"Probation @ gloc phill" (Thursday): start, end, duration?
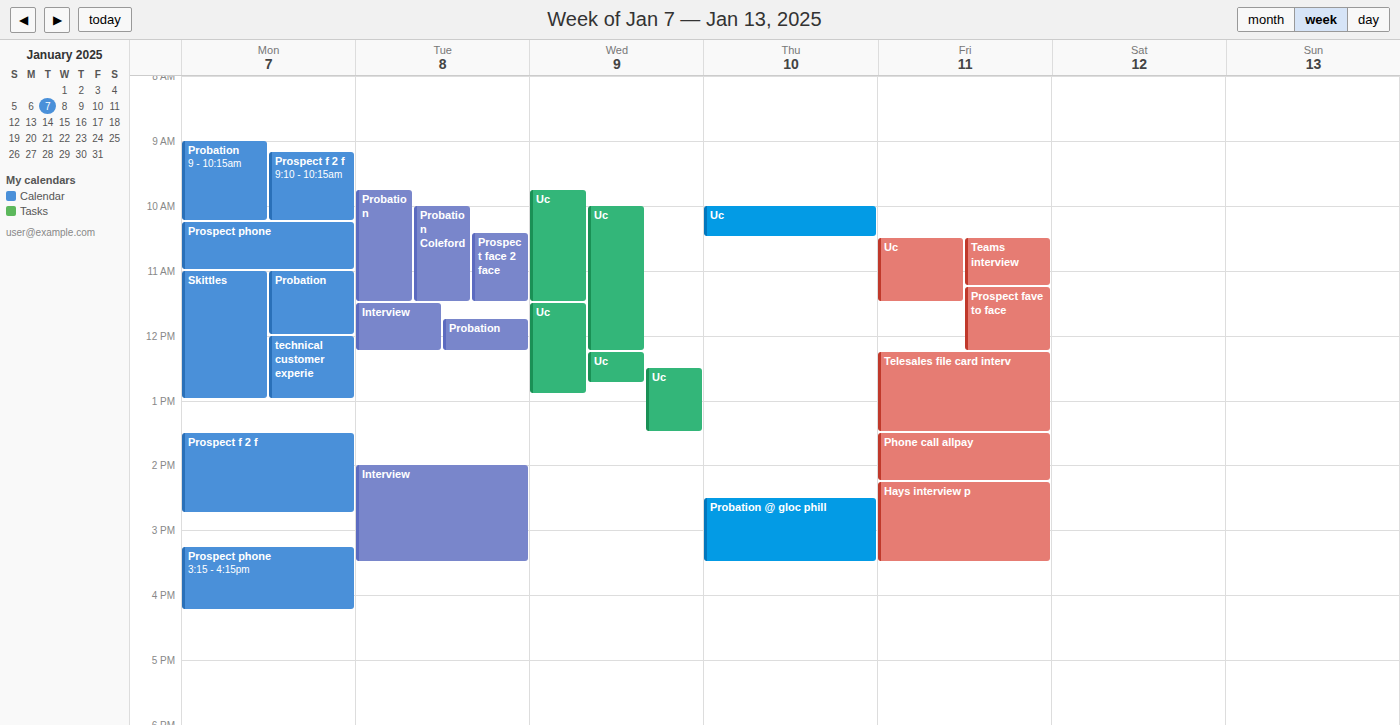
2:30 PM to 3:30 PM, 1 hour